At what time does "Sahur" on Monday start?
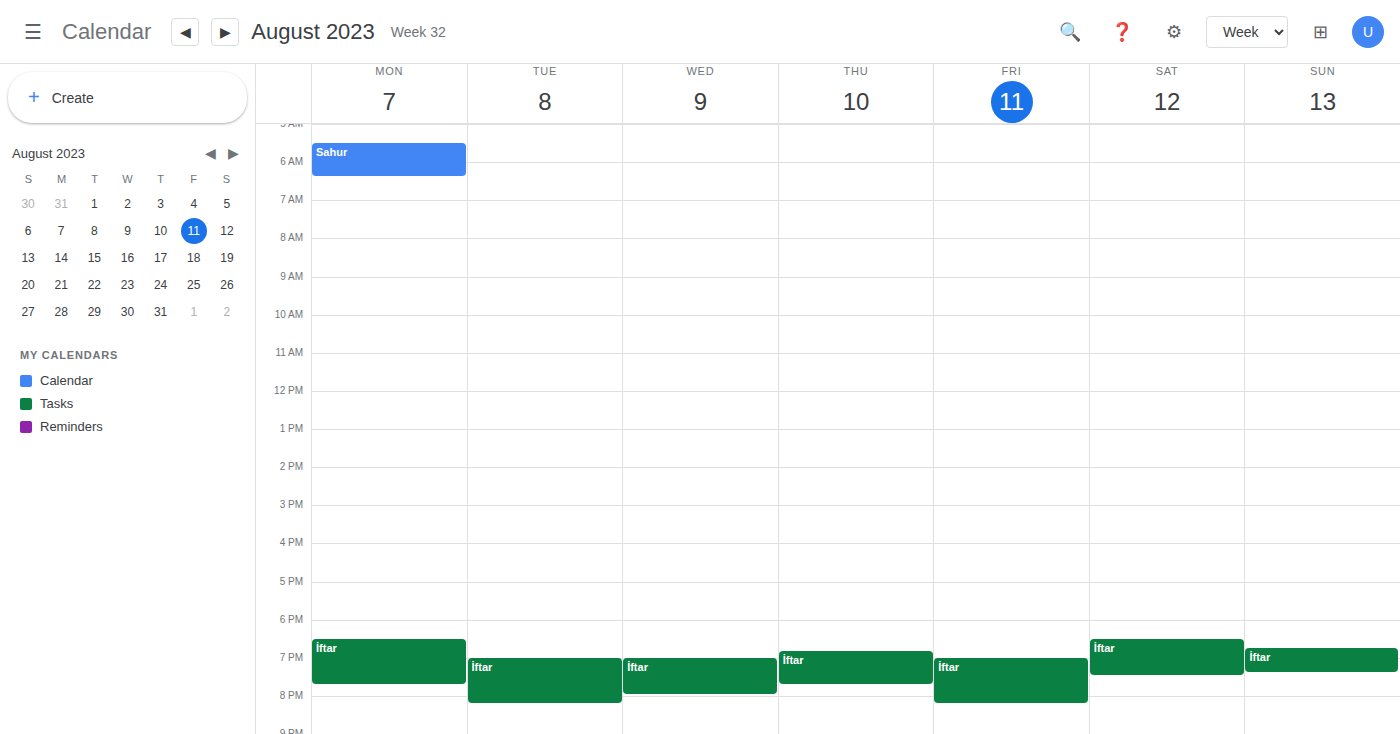
05:30